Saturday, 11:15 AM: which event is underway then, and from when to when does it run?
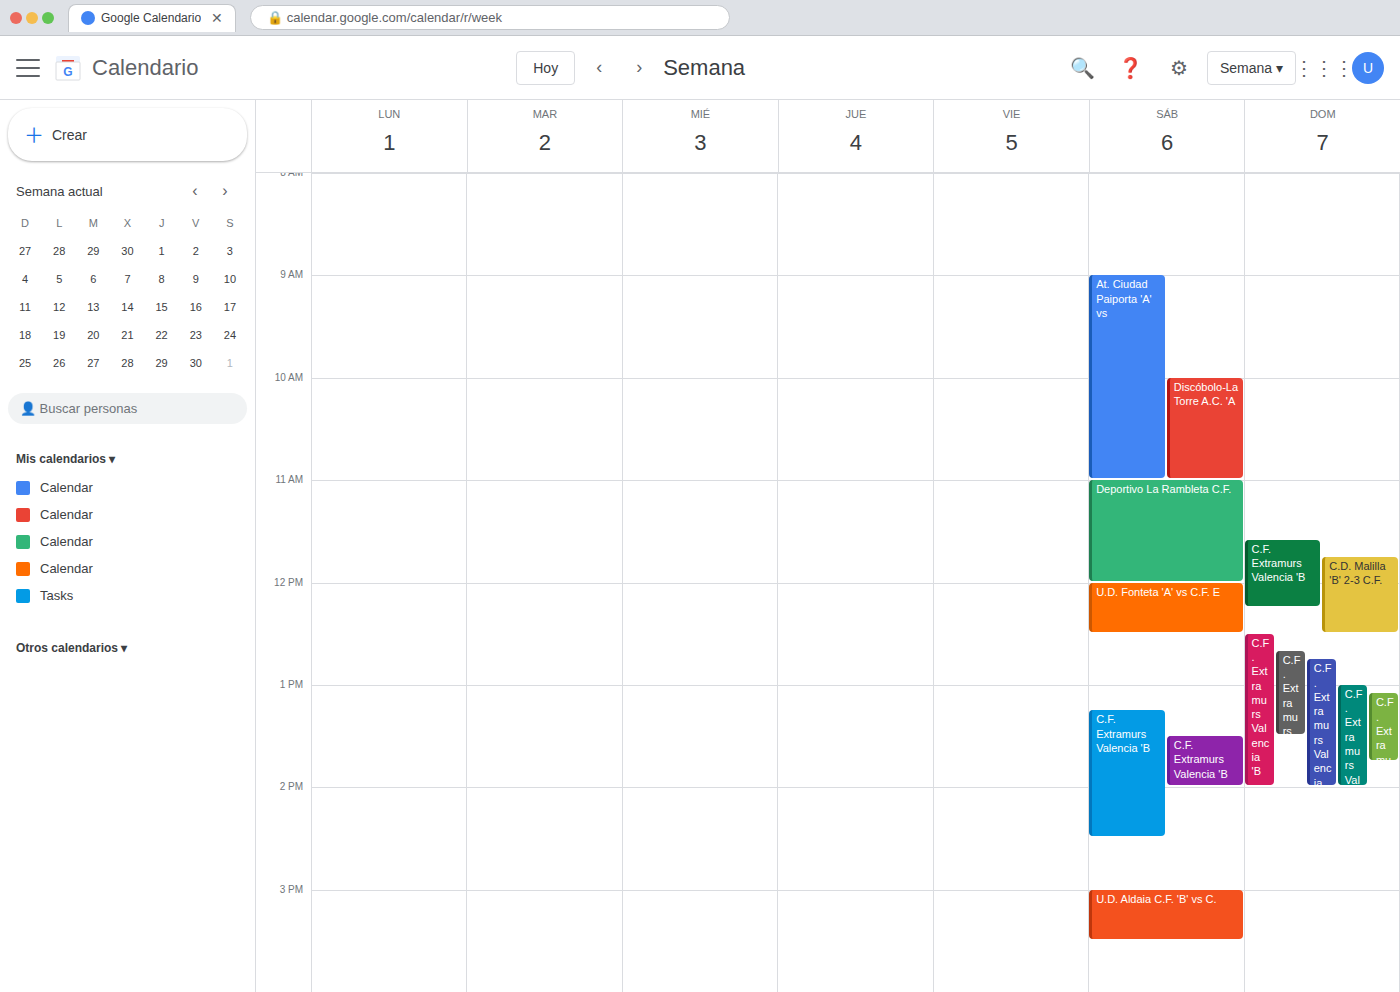
"Deportivo La Rambleta C.F.", 11:00 AM to 12:00 PM